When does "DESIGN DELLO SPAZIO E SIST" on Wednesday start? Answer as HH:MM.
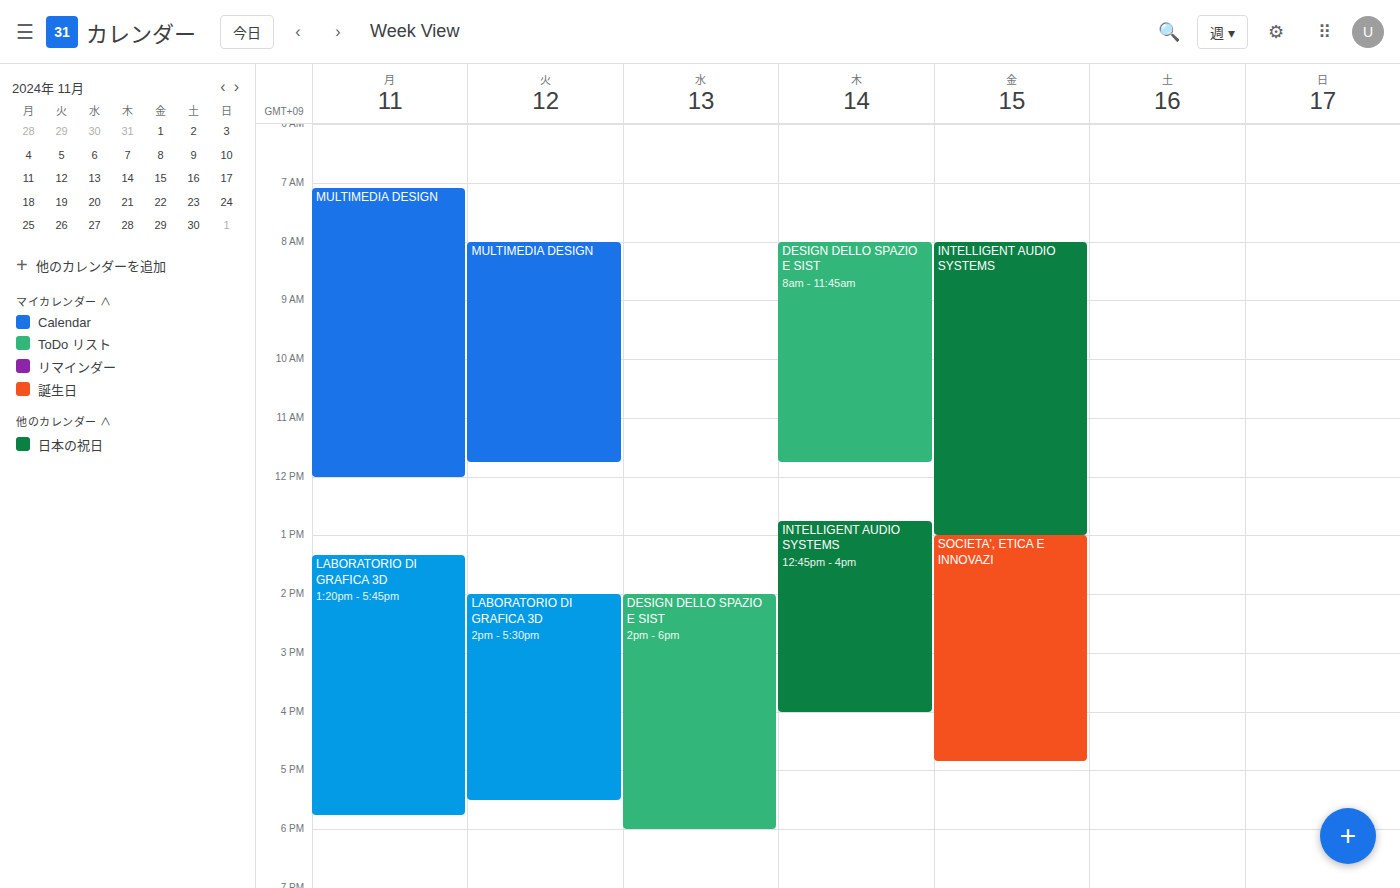
14:00